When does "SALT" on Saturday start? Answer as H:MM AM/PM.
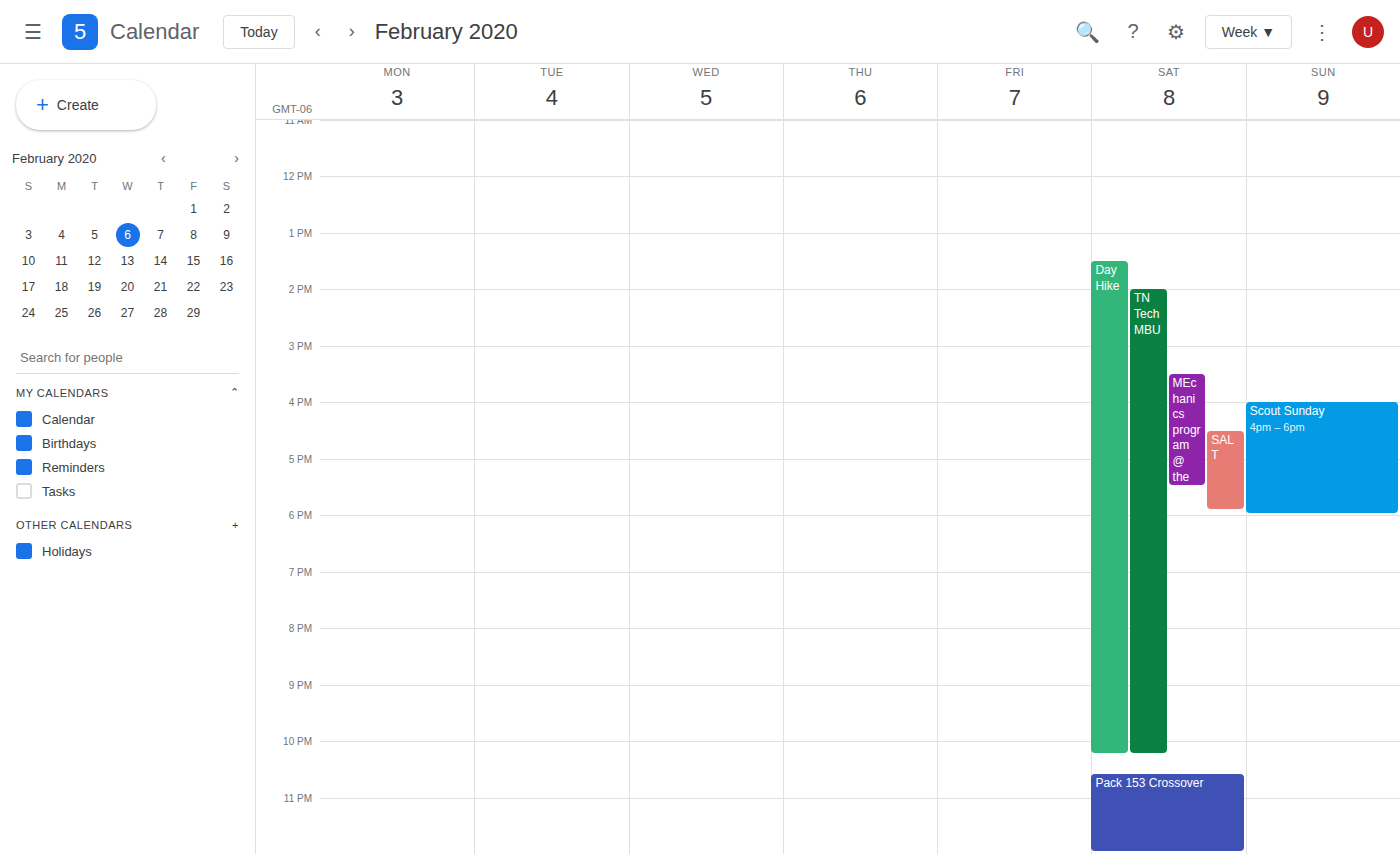
4:30 PM